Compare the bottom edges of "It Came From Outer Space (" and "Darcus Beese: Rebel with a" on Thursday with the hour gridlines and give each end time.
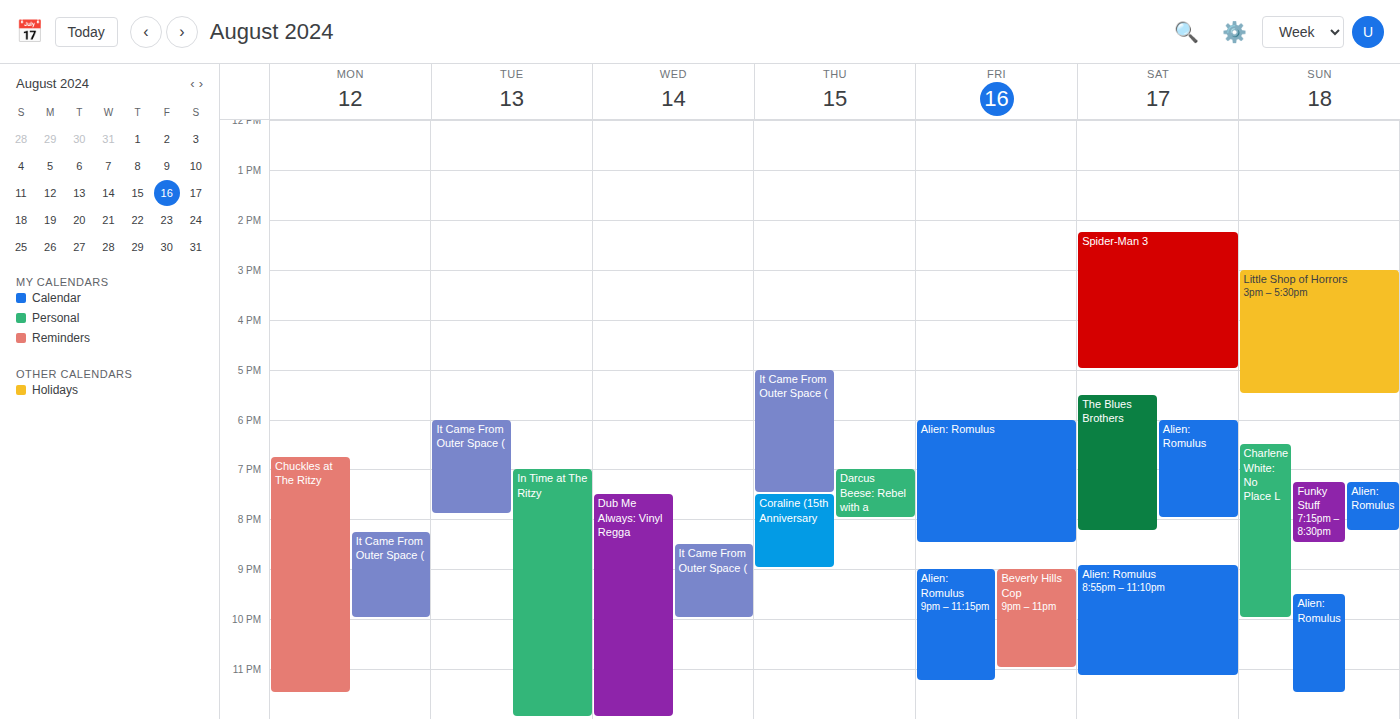
"It Came From Outer Space (": 7:30 PM, halfway between the 7 PM and 8 PM lines. "Darcus Beese: Rebel with a": 8:00 PM, exactly on the 8 PM line.